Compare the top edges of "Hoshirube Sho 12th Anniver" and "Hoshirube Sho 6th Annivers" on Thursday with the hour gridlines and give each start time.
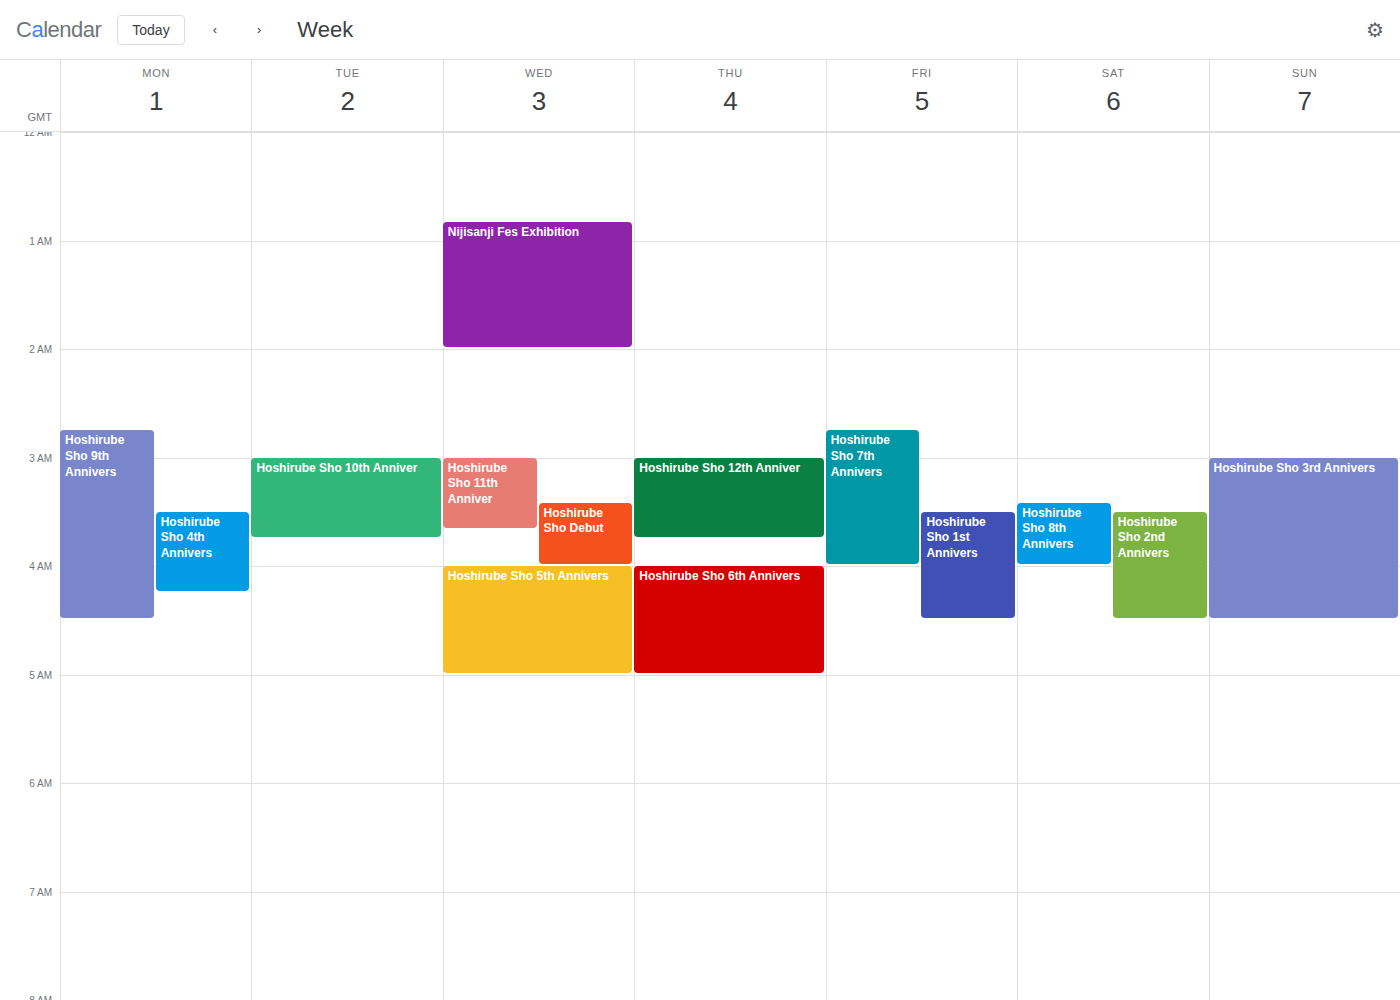
"Hoshirube Sho 12th Anniver": 3:00 AM, exactly on the 3 AM line. "Hoshirube Sho 6th Annivers": 4:00 AM, exactly on the 4 AM line.